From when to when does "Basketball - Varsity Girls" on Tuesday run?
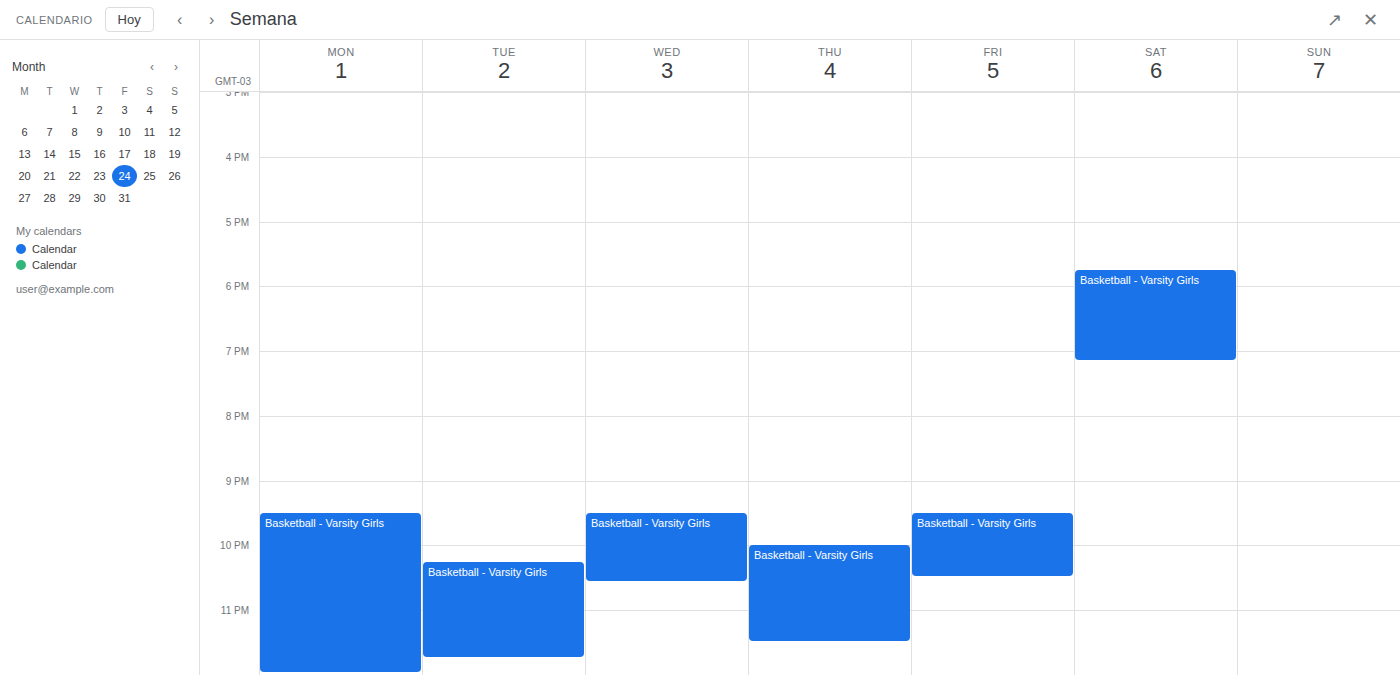
22:15 to 23:45